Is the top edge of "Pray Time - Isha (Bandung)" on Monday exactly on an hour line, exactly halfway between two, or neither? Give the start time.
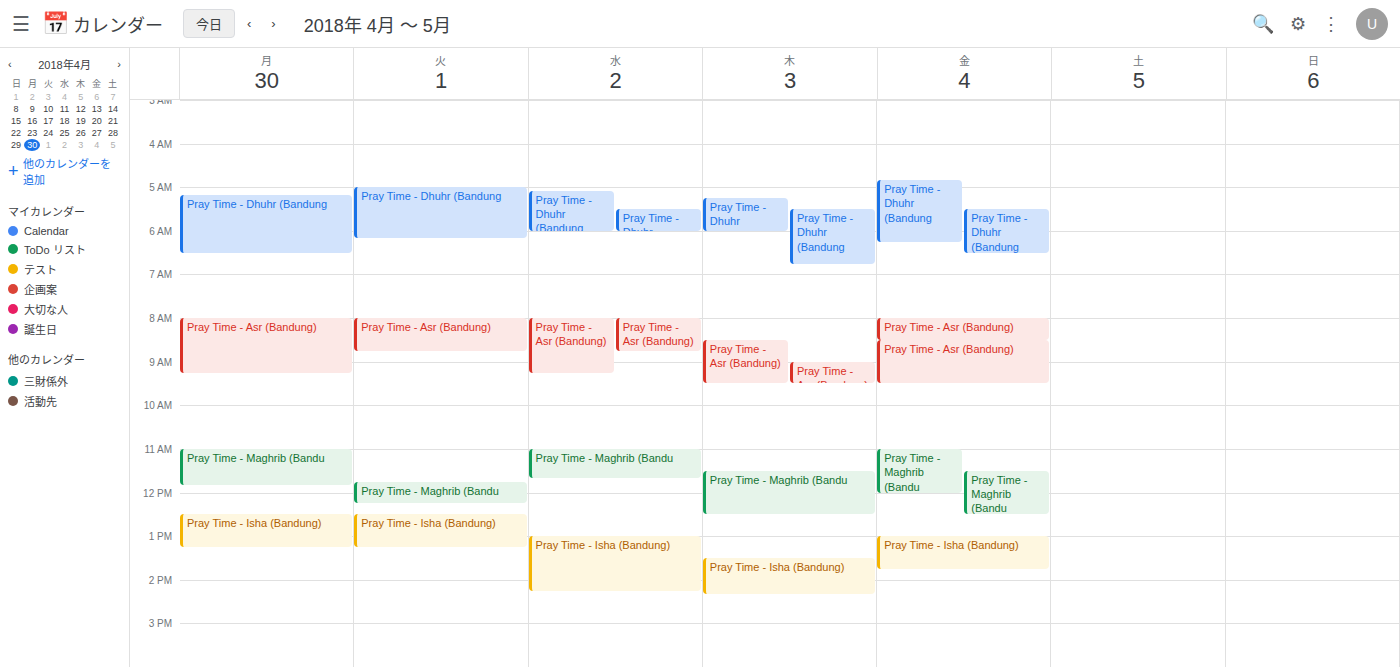
12:30 -- halfway between the 12:00 and 13:00 lines.